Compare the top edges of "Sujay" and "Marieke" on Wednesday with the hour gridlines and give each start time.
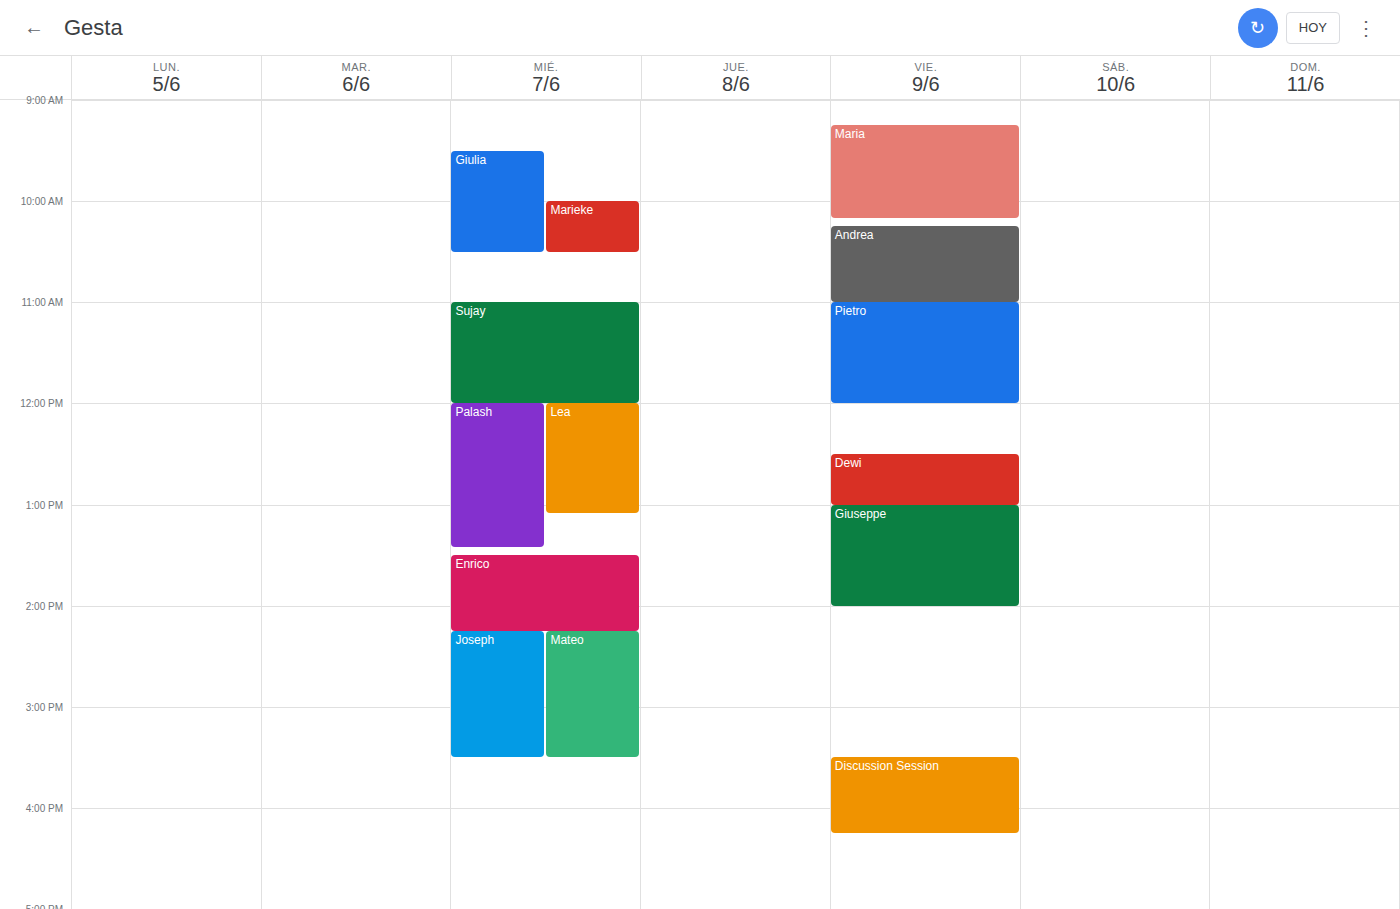
"Sujay": 11:00 AM, exactly on the 11 AM line. "Marieke": 10:00 AM, exactly on the 10 AM line.